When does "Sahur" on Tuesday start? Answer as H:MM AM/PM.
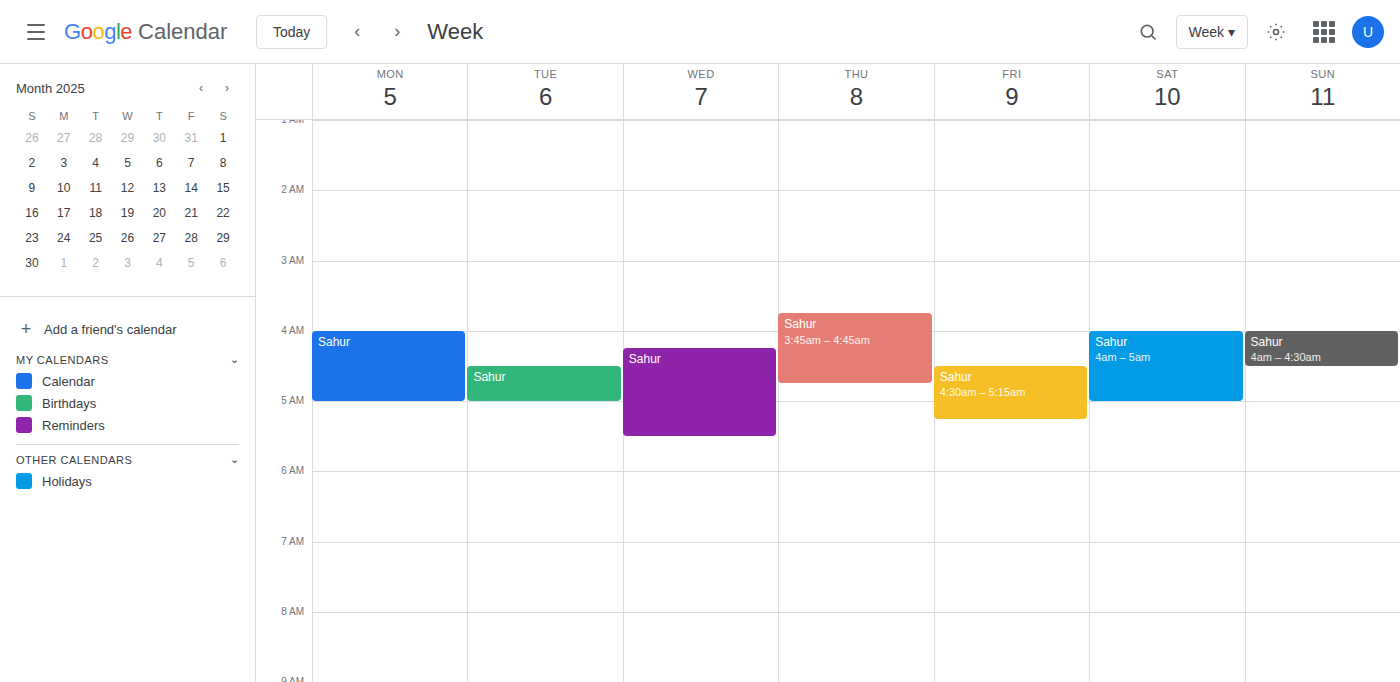
4:30 AM